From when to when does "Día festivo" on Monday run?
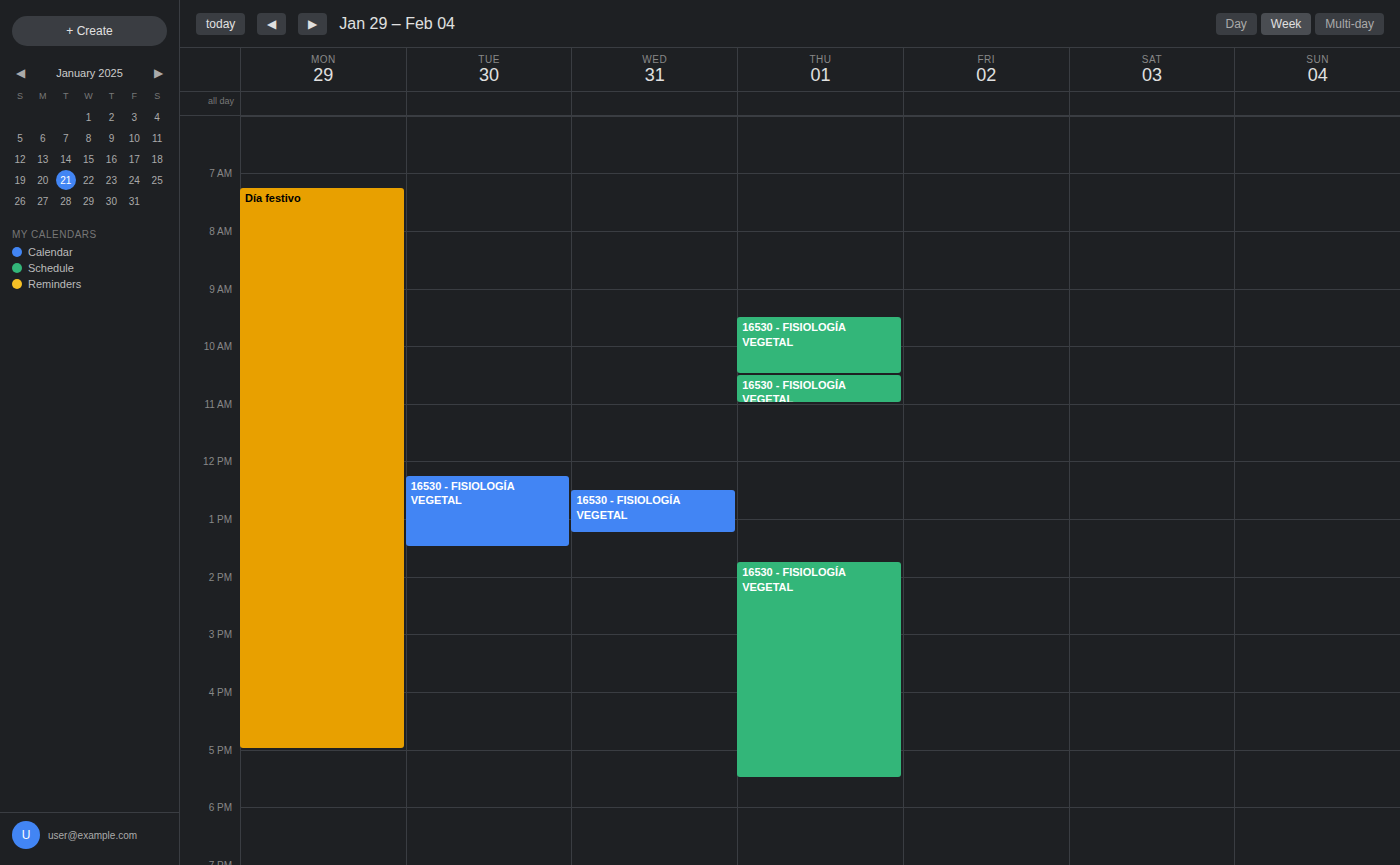
7:15 AM to 5:00 PM